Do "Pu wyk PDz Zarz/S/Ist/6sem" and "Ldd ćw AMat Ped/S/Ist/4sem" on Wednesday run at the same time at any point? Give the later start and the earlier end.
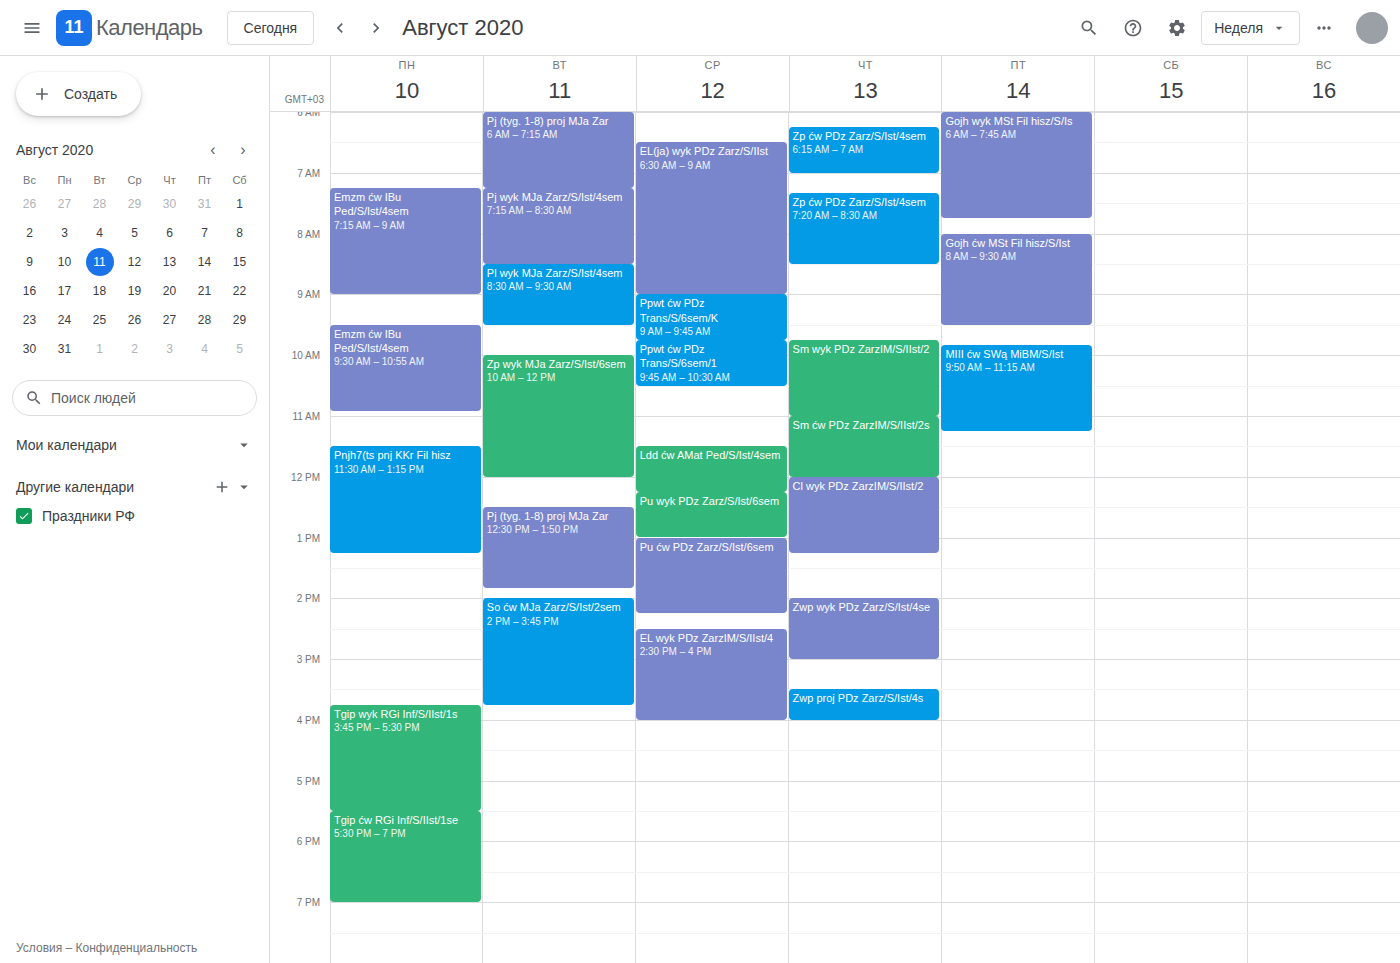
"Ldd ćw AMat Ped/S/Ist/4sem" ends at 12:15 PM, exactly when "Pu wyk PDz Zarz/S/Ist/6sem" starts -- they touch but do not overlap.